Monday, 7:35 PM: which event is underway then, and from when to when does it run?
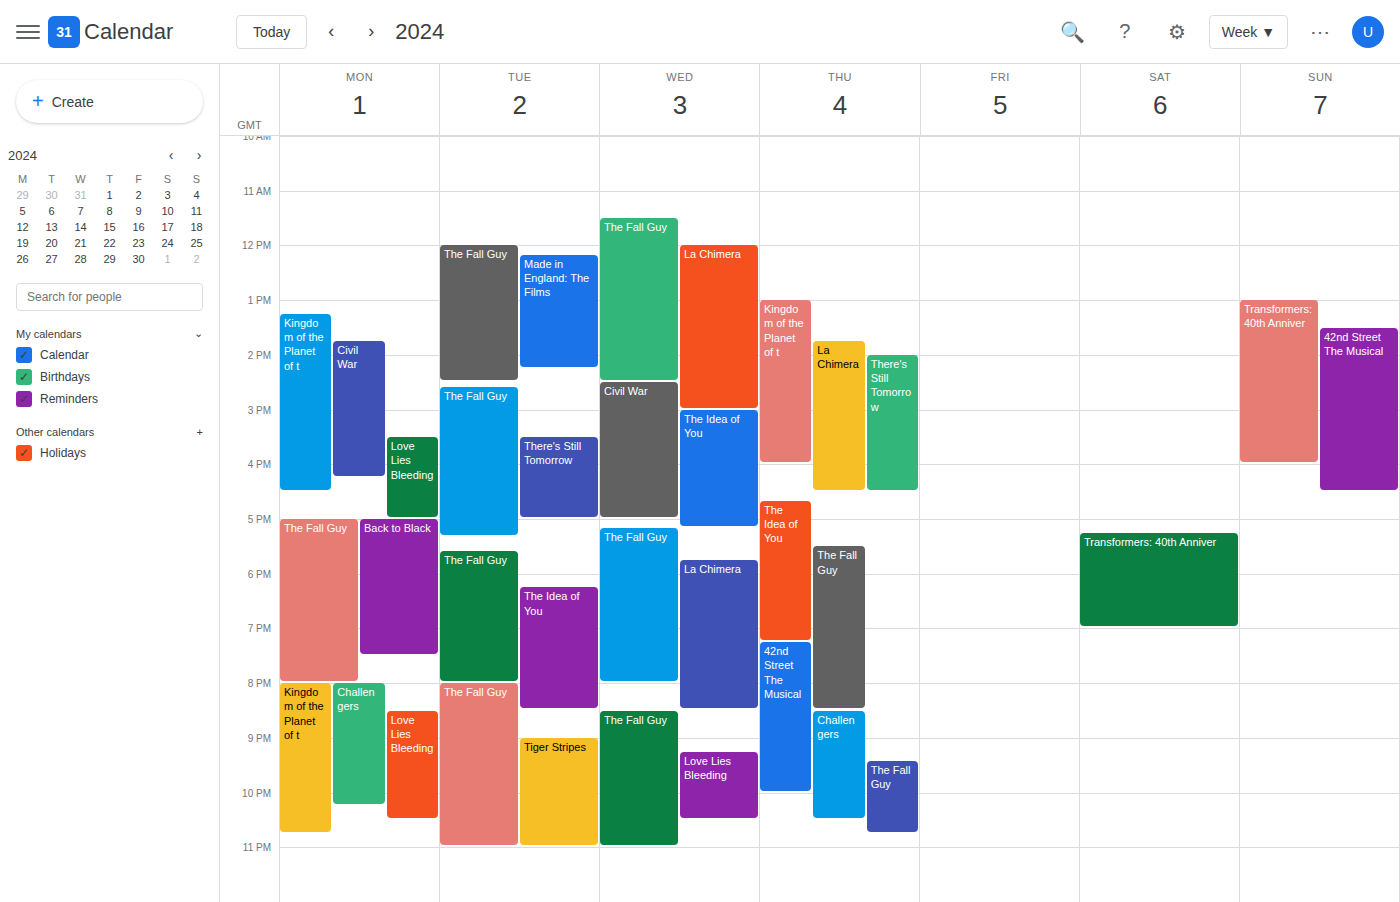
"The Fall Guy", 5:00 PM to 8:00 PM